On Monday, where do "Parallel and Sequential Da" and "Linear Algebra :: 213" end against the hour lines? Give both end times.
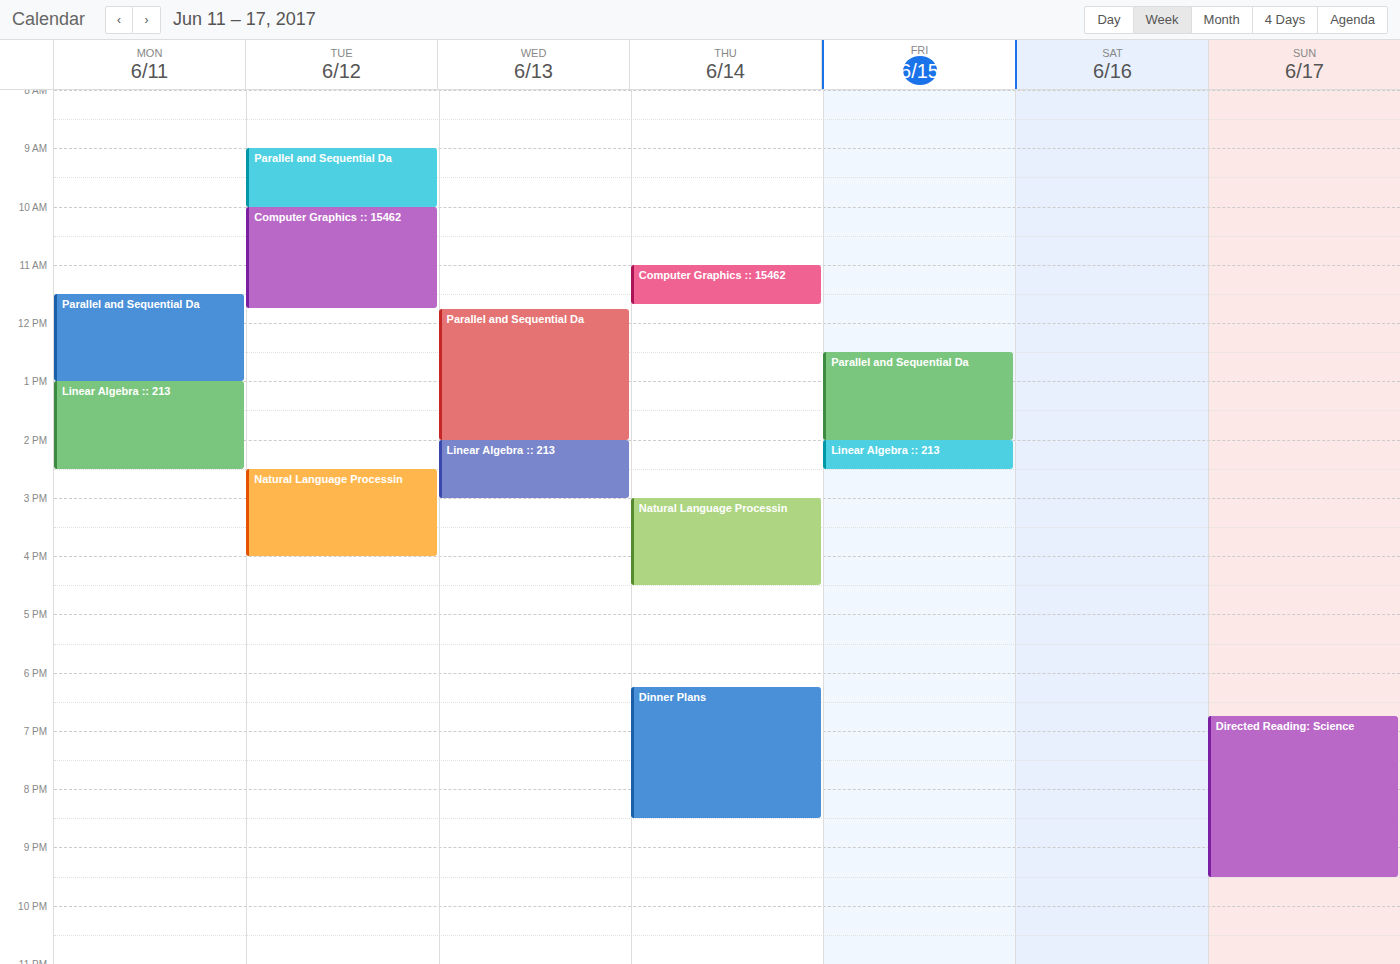
"Parallel and Sequential Da": 1:00 PM, exactly on the 1 PM line. "Linear Algebra :: 213": 2:30 PM, halfway between the 2 PM and 3 PM lines.